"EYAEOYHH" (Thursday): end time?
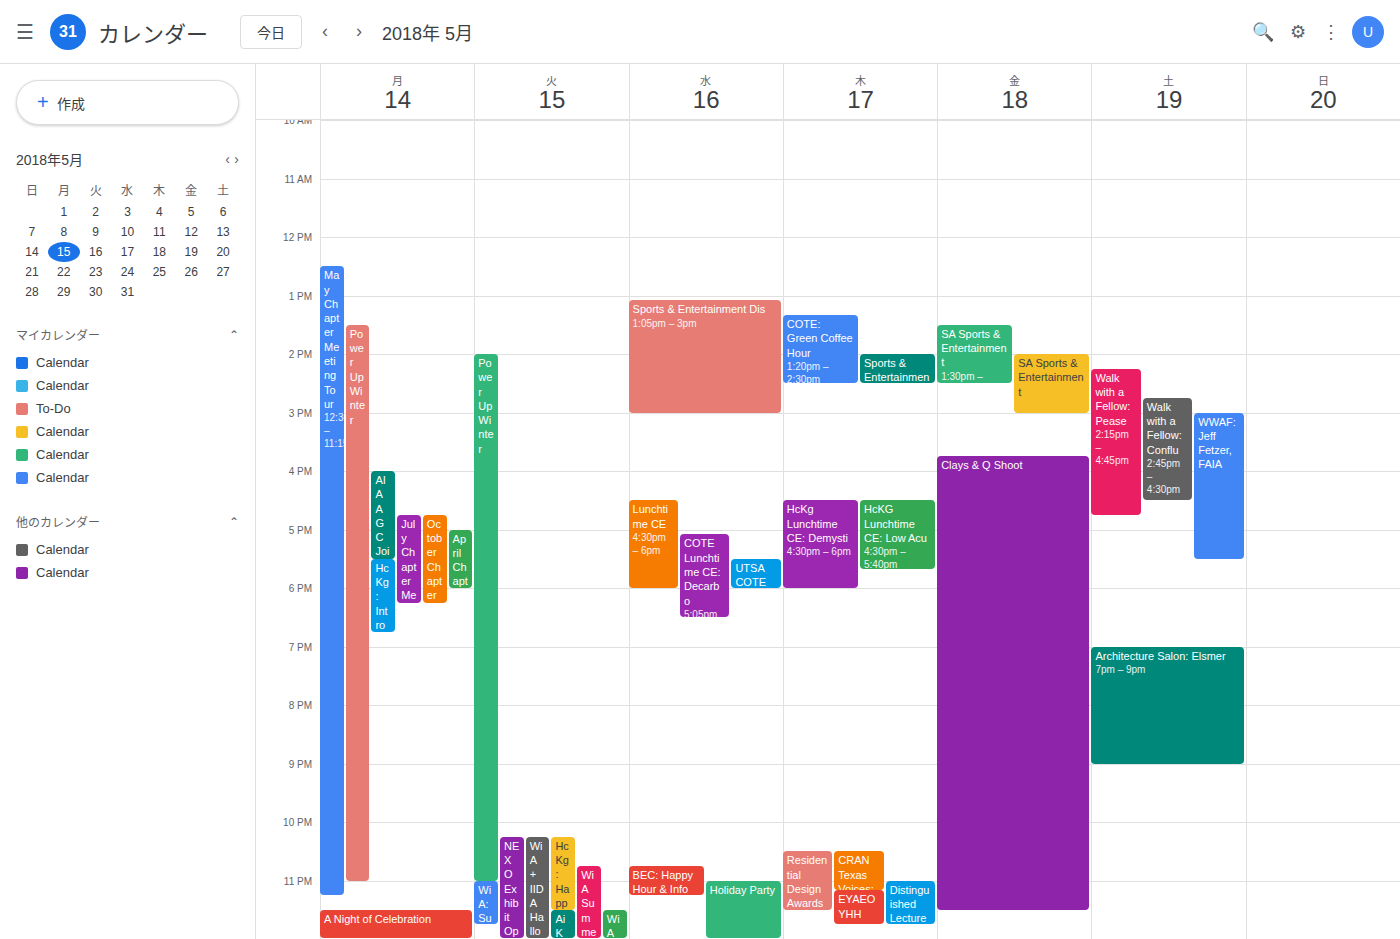
11:45 PM